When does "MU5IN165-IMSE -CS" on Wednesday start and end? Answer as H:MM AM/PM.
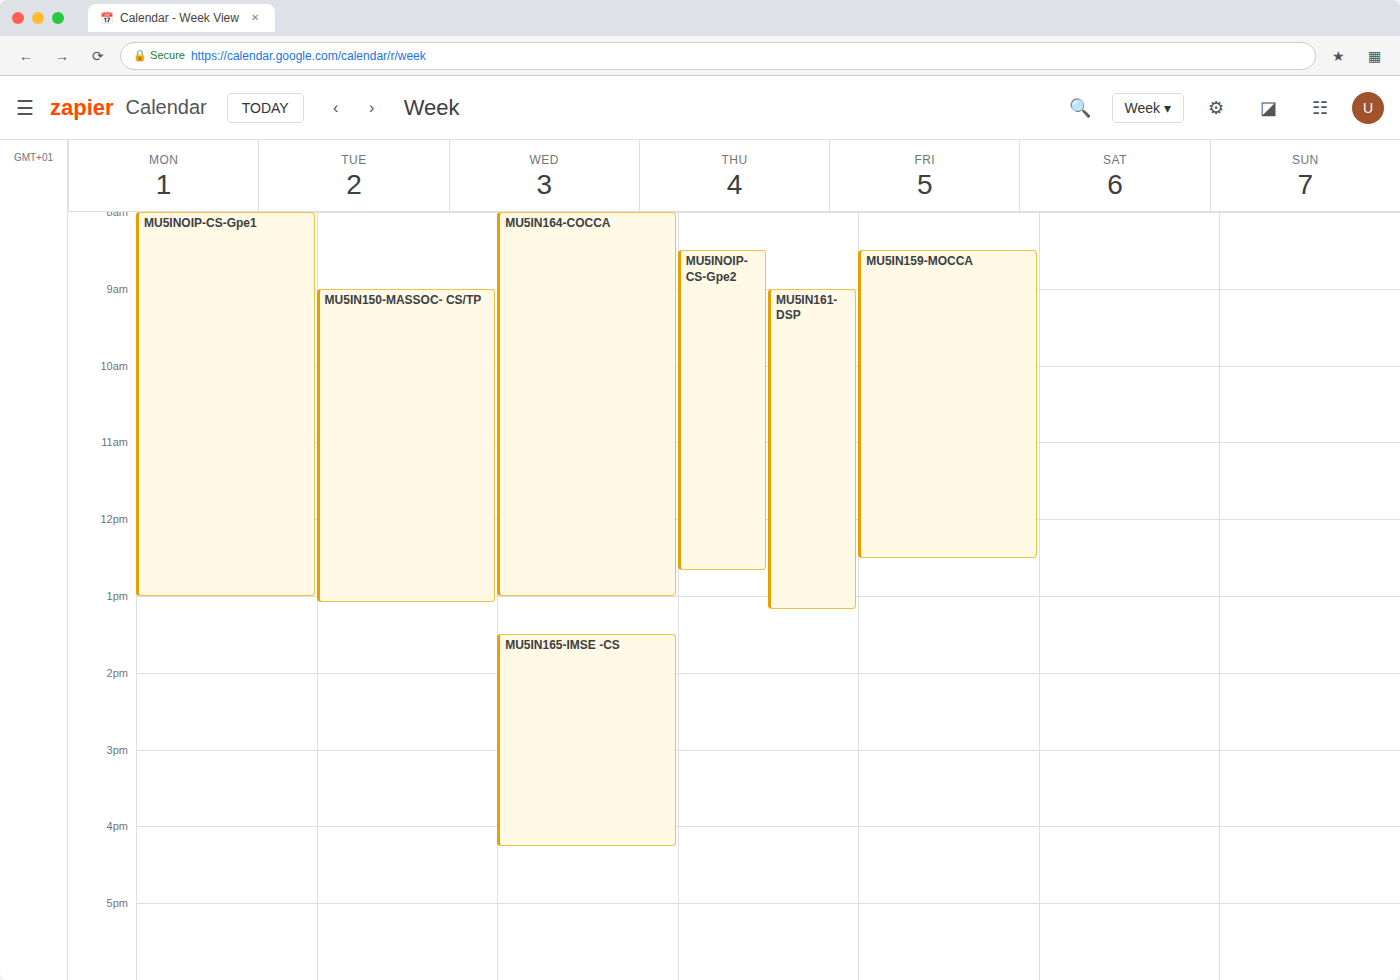
1:30 PM to 4:15 PM